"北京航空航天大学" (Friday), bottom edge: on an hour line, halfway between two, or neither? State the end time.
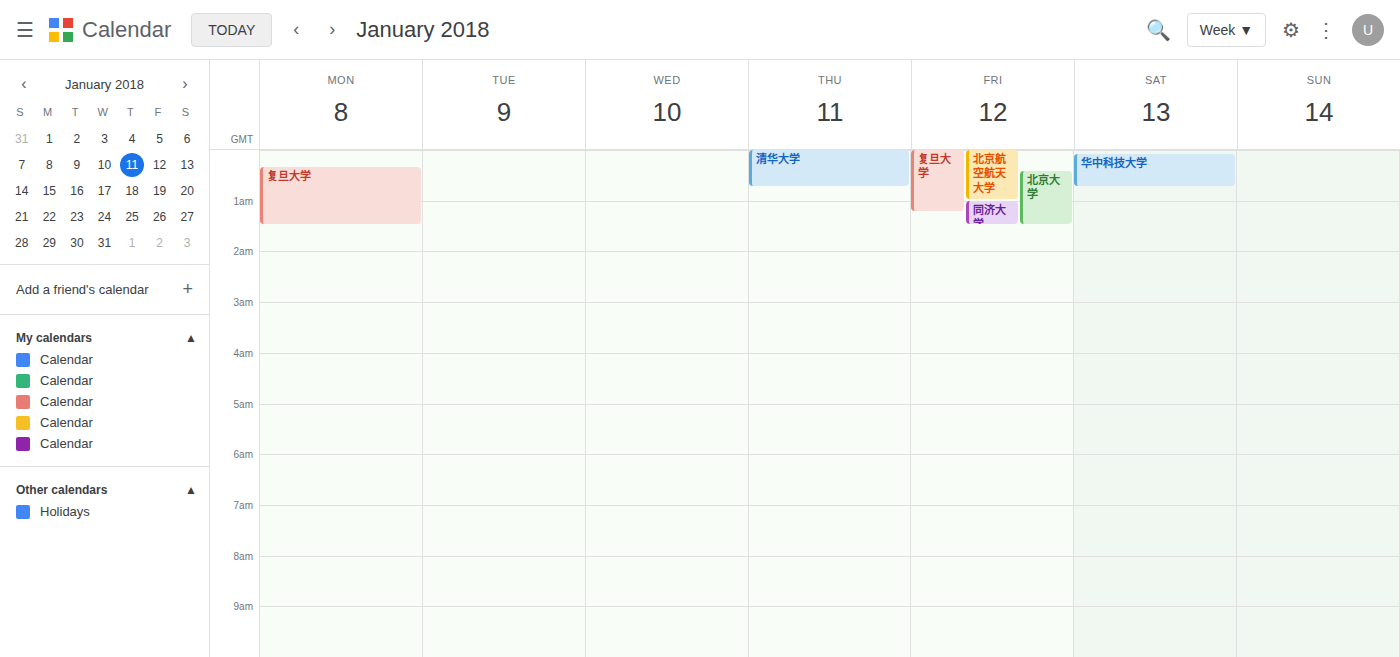
1:00 AM -- exactly on the 1 AM line.